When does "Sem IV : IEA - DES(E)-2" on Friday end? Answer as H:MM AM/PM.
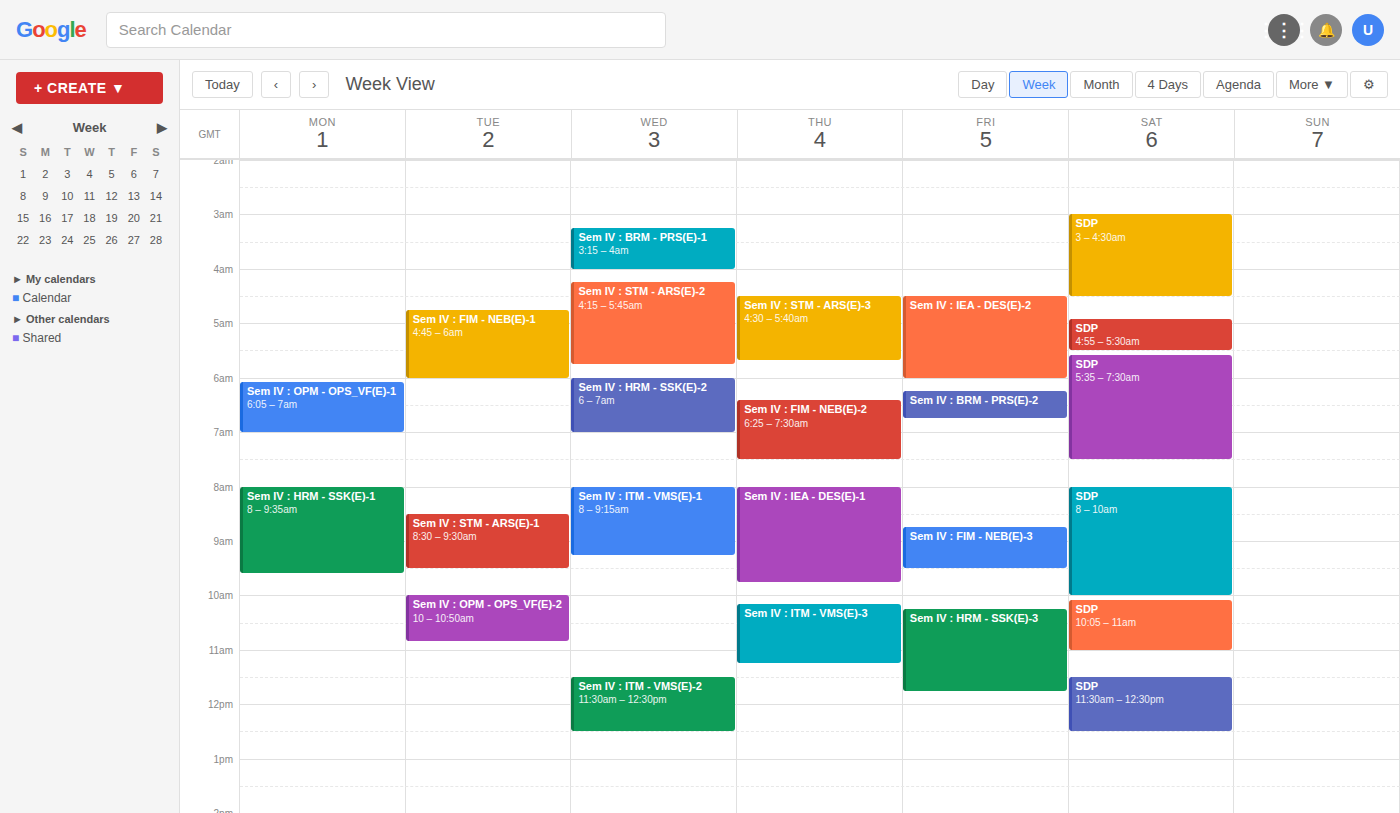
6:00 AM